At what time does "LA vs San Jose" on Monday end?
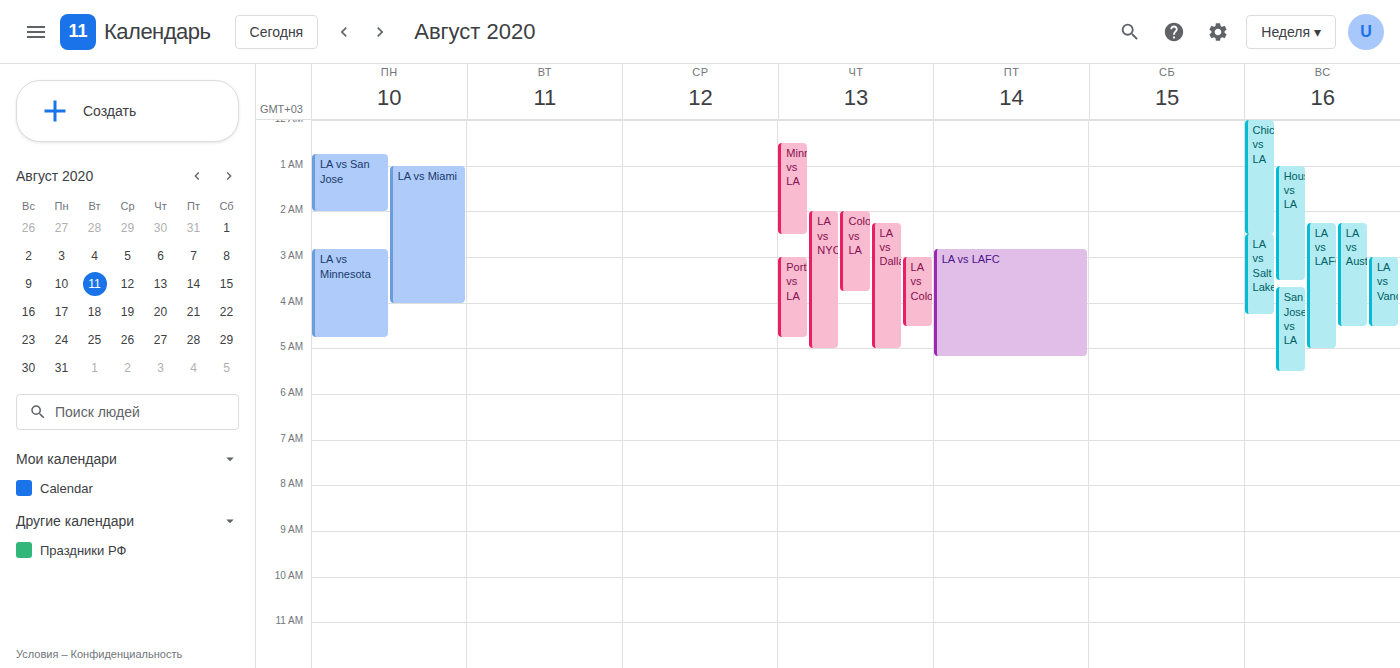
2:00 AM